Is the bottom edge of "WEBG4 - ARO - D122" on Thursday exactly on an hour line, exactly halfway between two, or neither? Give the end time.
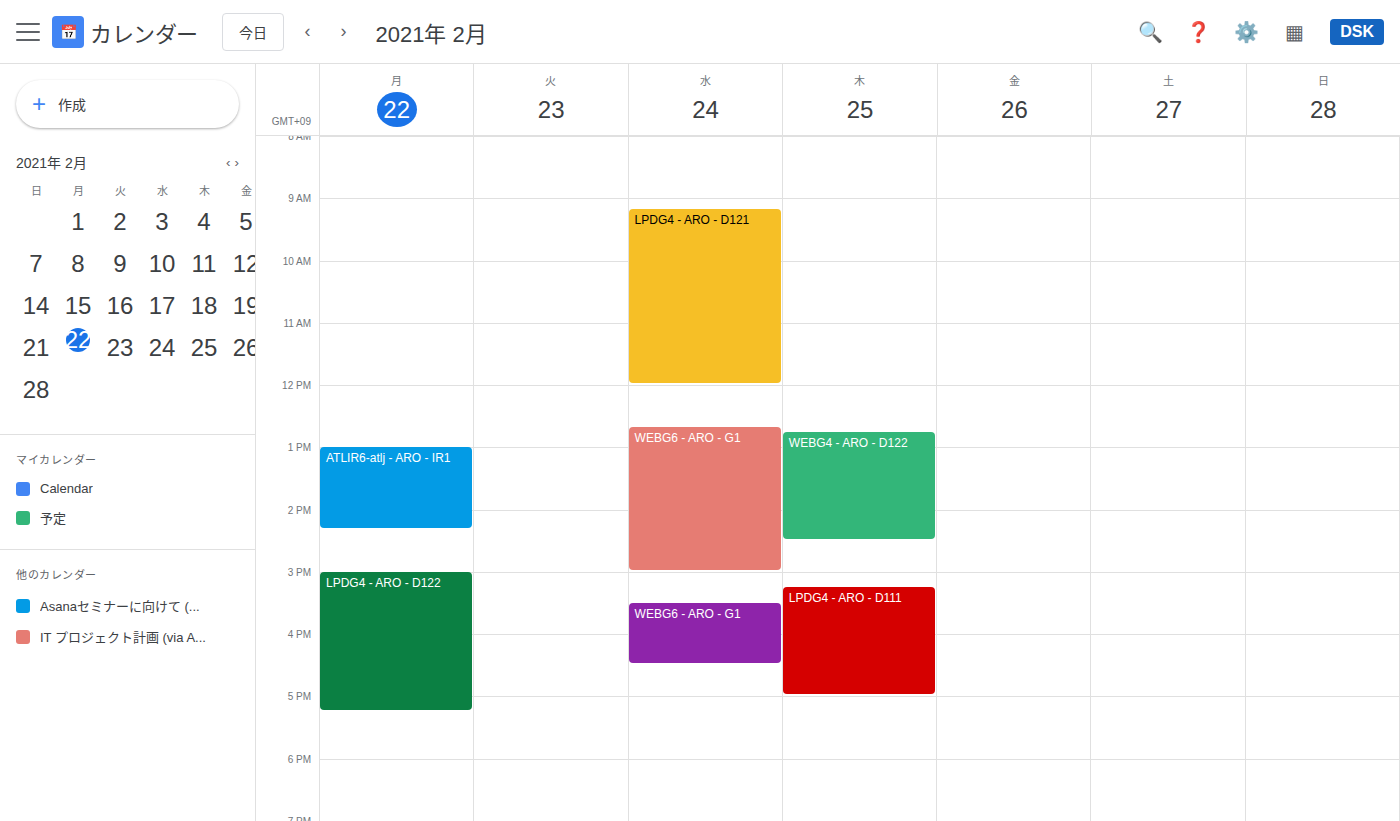
2:30 PM -- halfway between the 2 PM and 3 PM lines.